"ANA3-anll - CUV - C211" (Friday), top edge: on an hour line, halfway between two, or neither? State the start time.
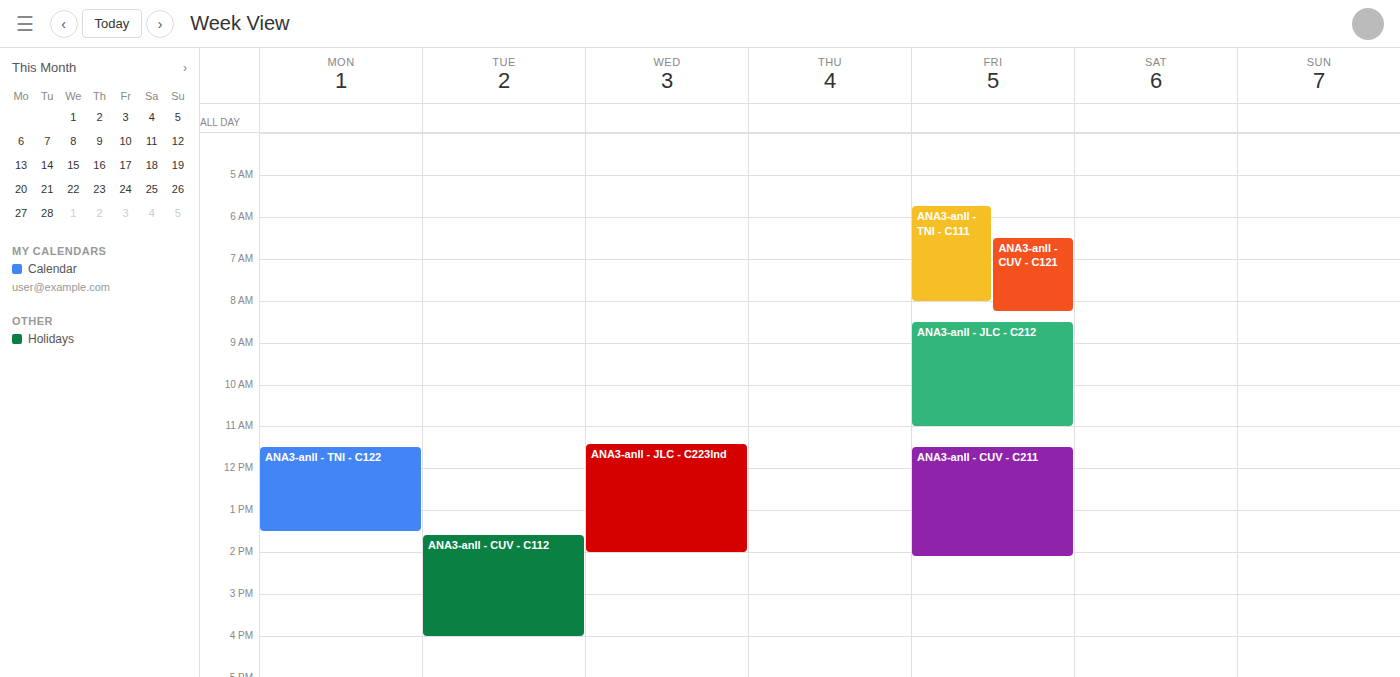
11:30 AM -- halfway between the 11 AM and 12 PM lines.